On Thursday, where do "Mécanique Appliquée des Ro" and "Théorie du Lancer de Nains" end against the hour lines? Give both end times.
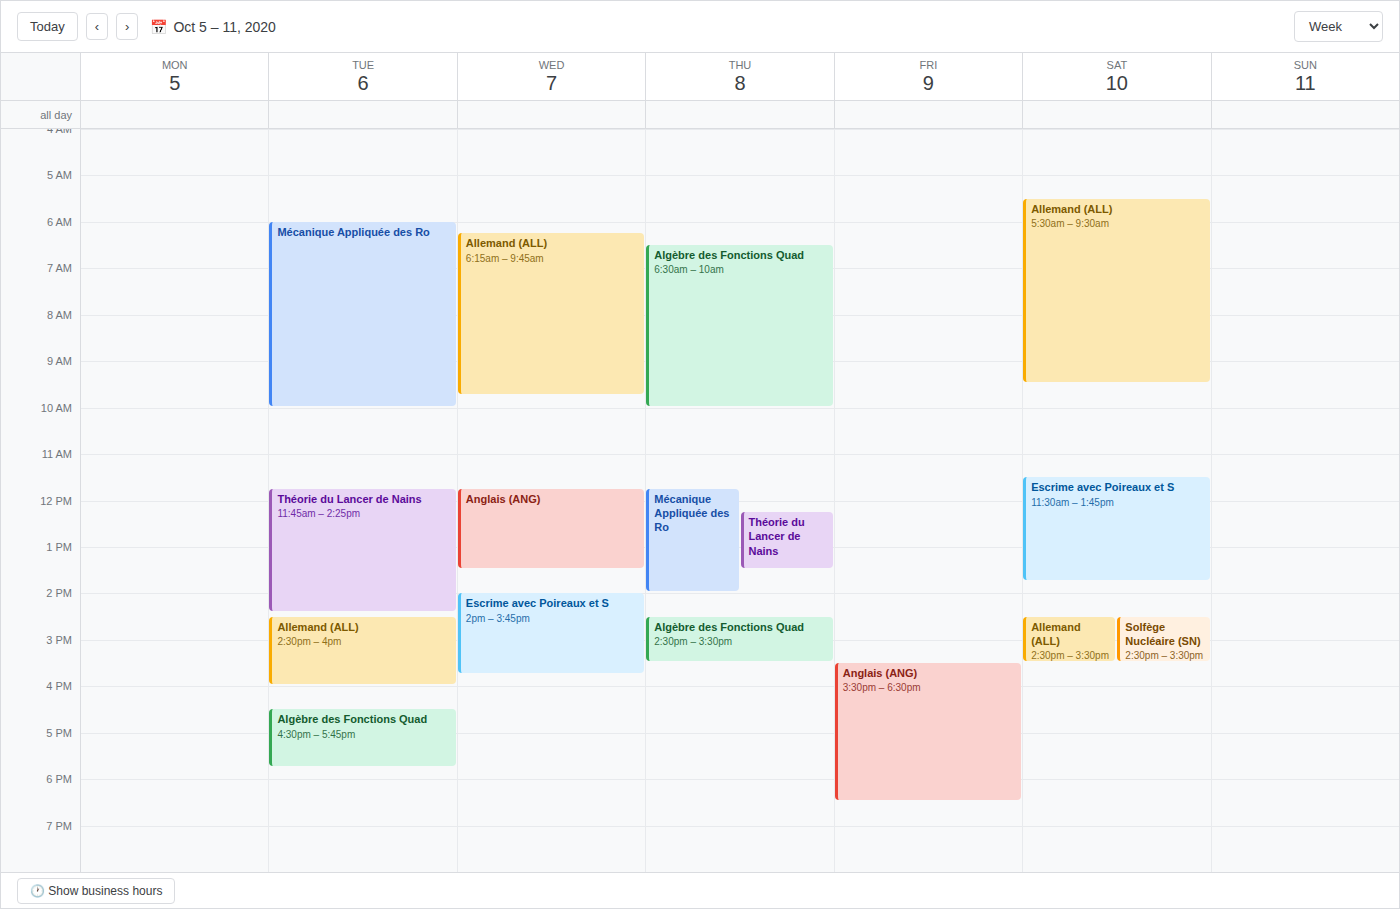
"Mécanique Appliquée des Ro": 2:00 PM, exactly on the 2 PM line. "Théorie du Lancer de Nains": 1:30 PM, halfway between the 1 PM and 2 PM lines.